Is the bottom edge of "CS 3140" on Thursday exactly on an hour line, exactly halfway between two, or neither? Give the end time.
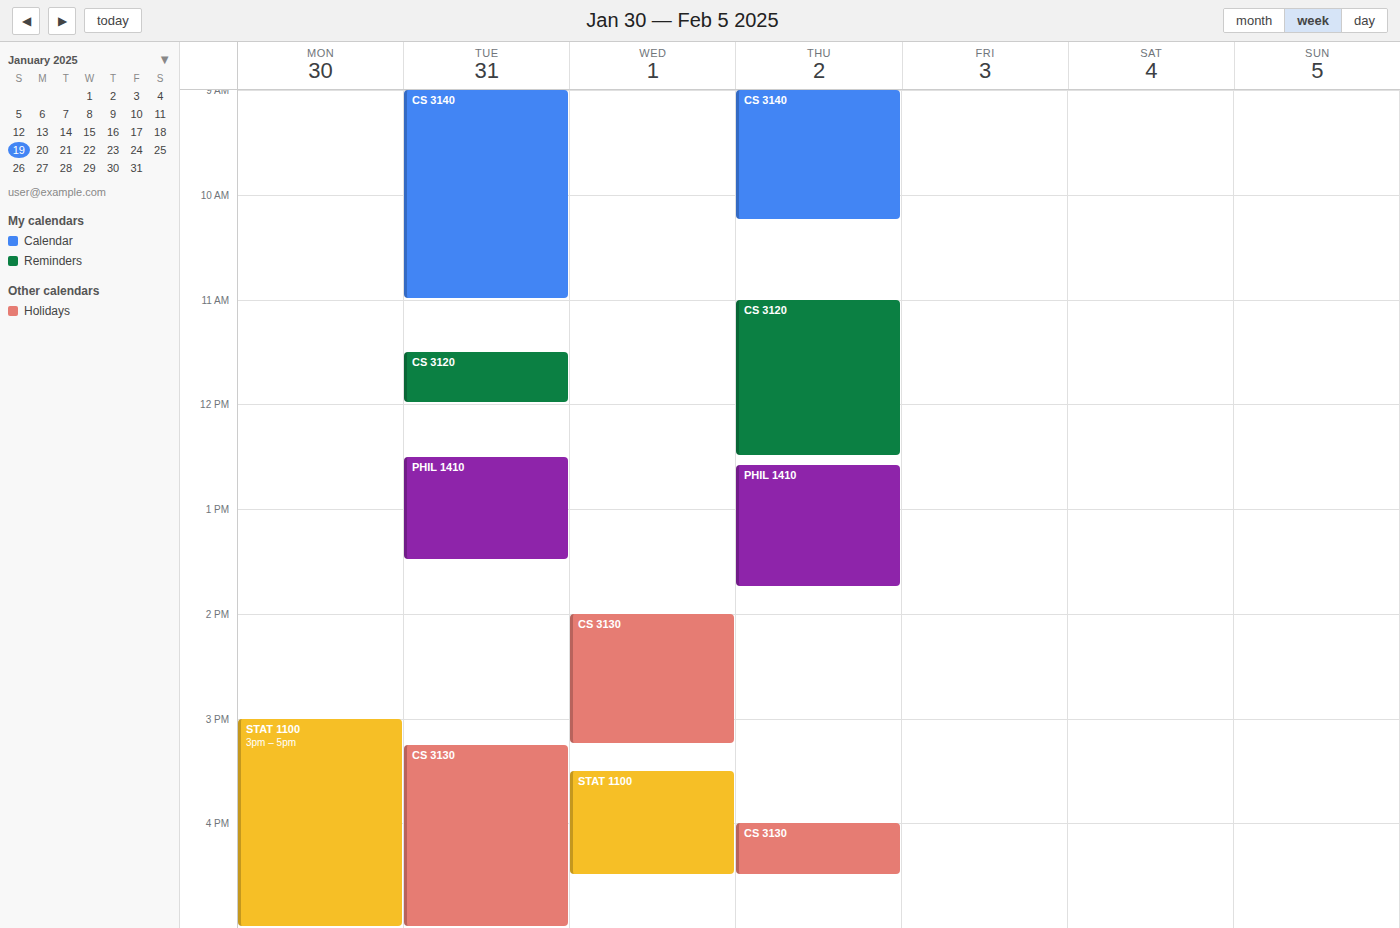
10:15 AM -- neither: a quarter of the way from the 10 AM line to the 11 AM line.